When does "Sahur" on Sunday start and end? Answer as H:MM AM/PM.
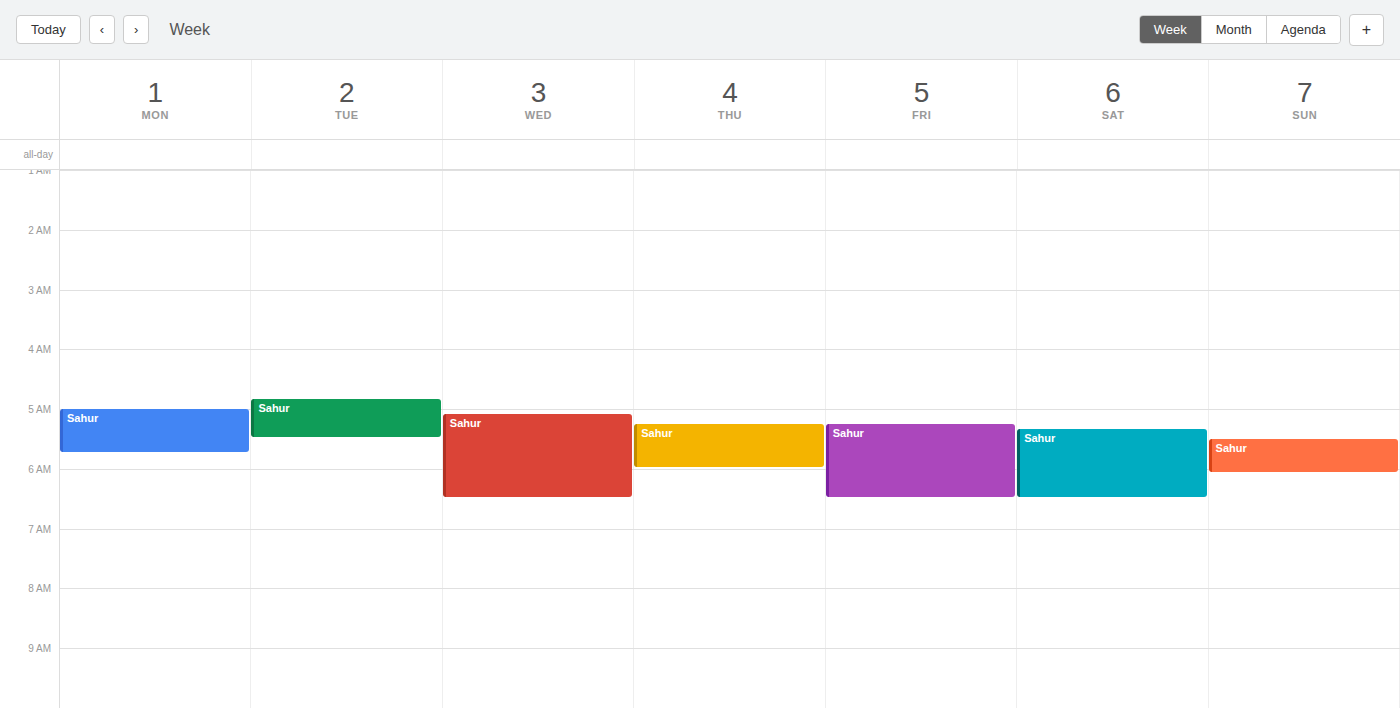
5:30 AM to 6:05 AM